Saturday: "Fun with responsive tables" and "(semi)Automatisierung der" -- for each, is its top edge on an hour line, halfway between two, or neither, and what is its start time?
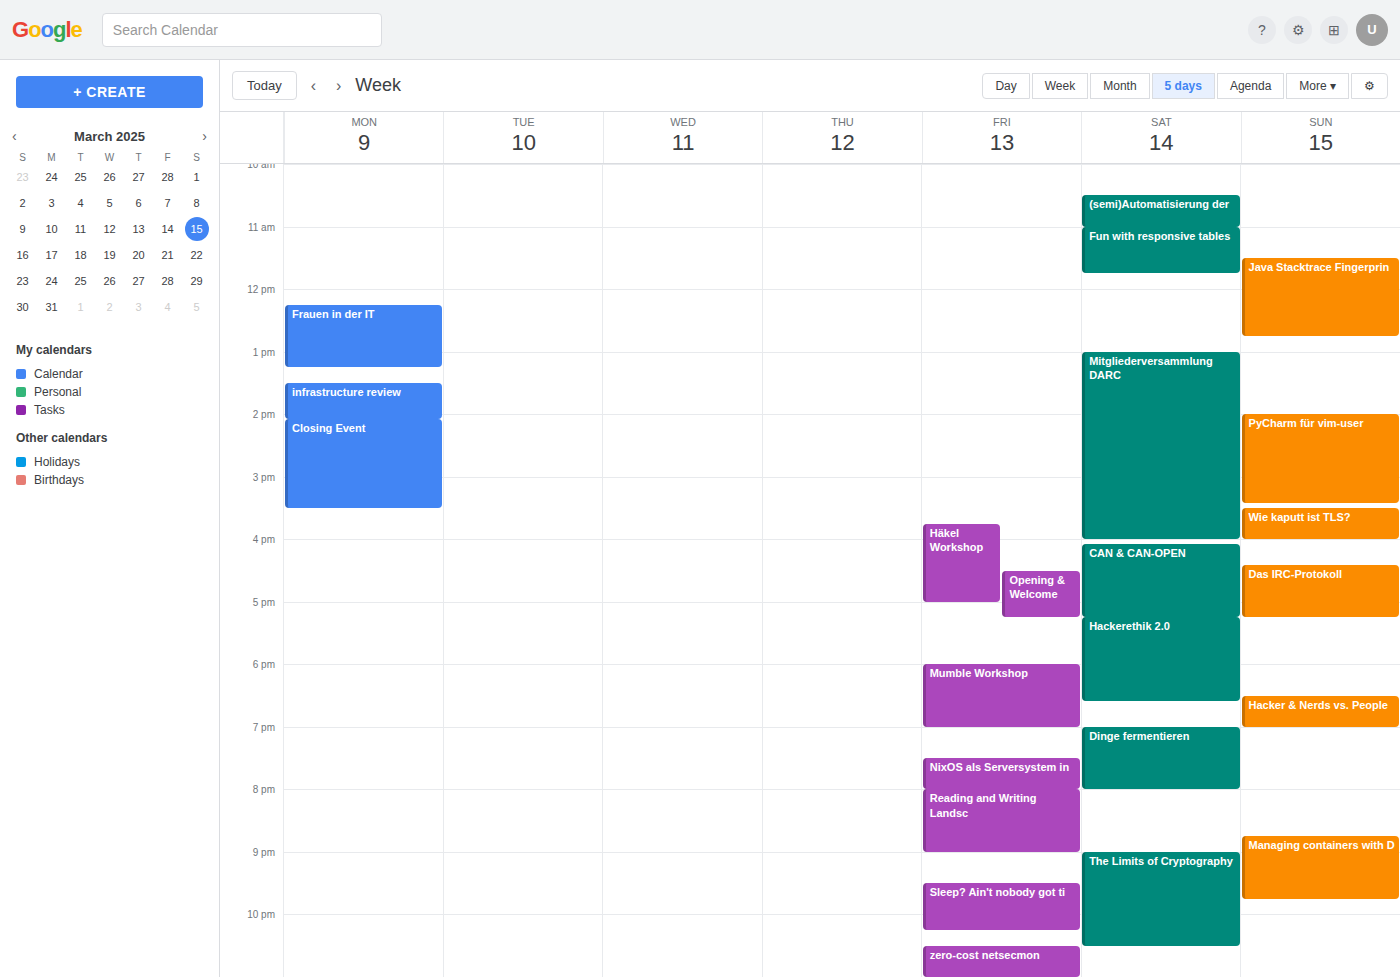
"Fun with responsive tables": 11:00 AM, exactly on the 11 AM line. "(semi)Automatisierung der": 10:30 AM, halfway between the 10 AM and 11 AM lines.